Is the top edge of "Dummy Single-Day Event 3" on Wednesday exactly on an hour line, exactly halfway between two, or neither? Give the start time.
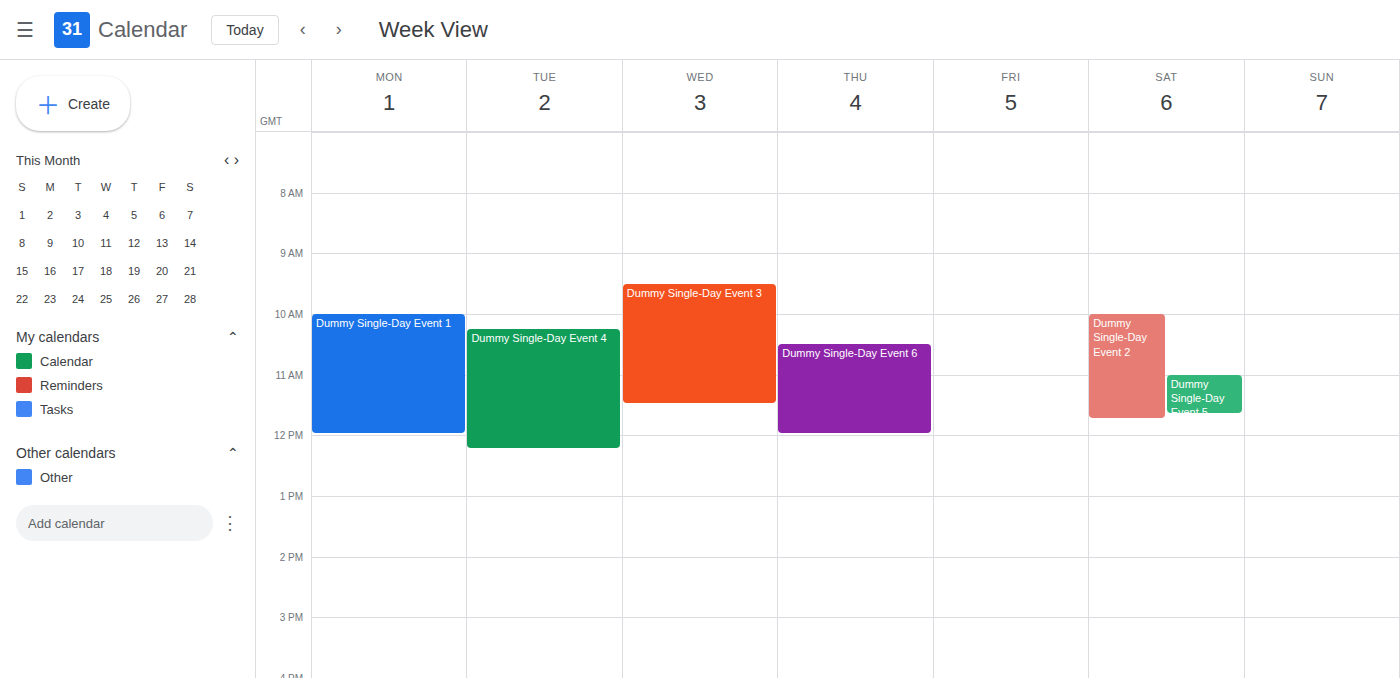
9:30 AM -- halfway between the 9 AM and 10 AM lines.